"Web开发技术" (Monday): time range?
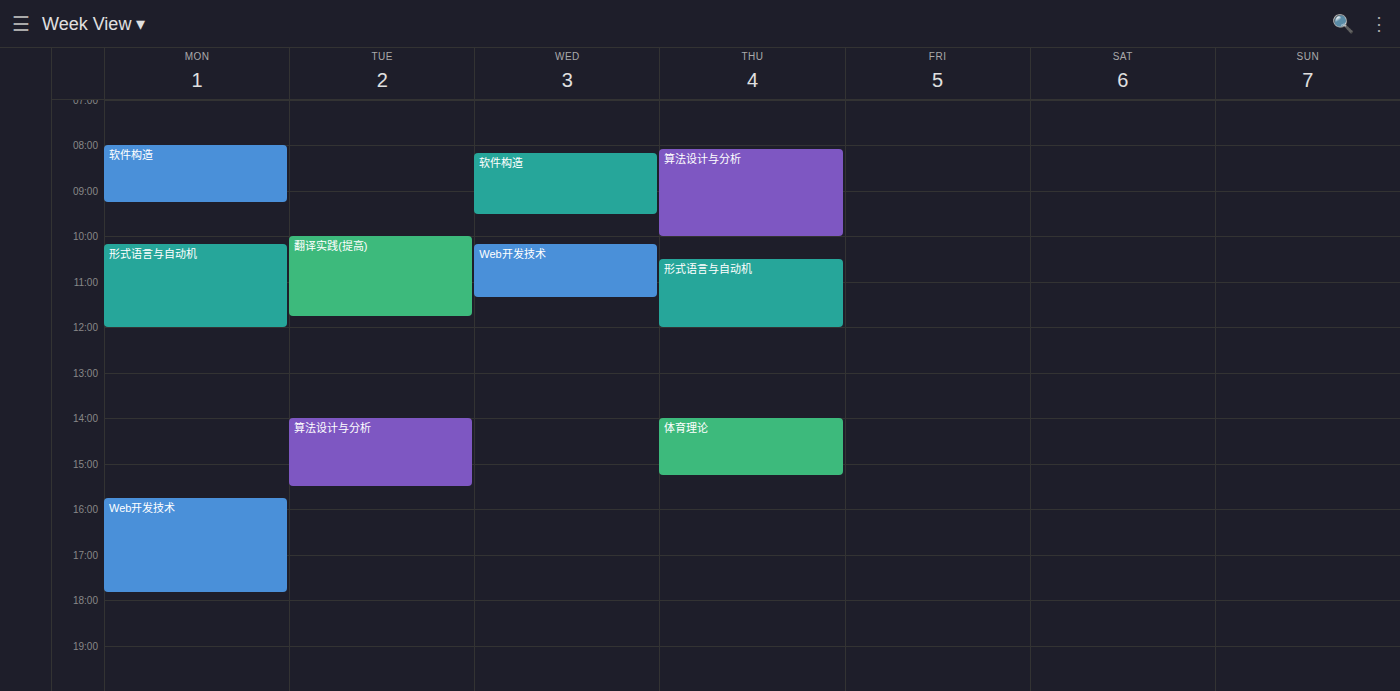
3:45 PM to 5:50 PM